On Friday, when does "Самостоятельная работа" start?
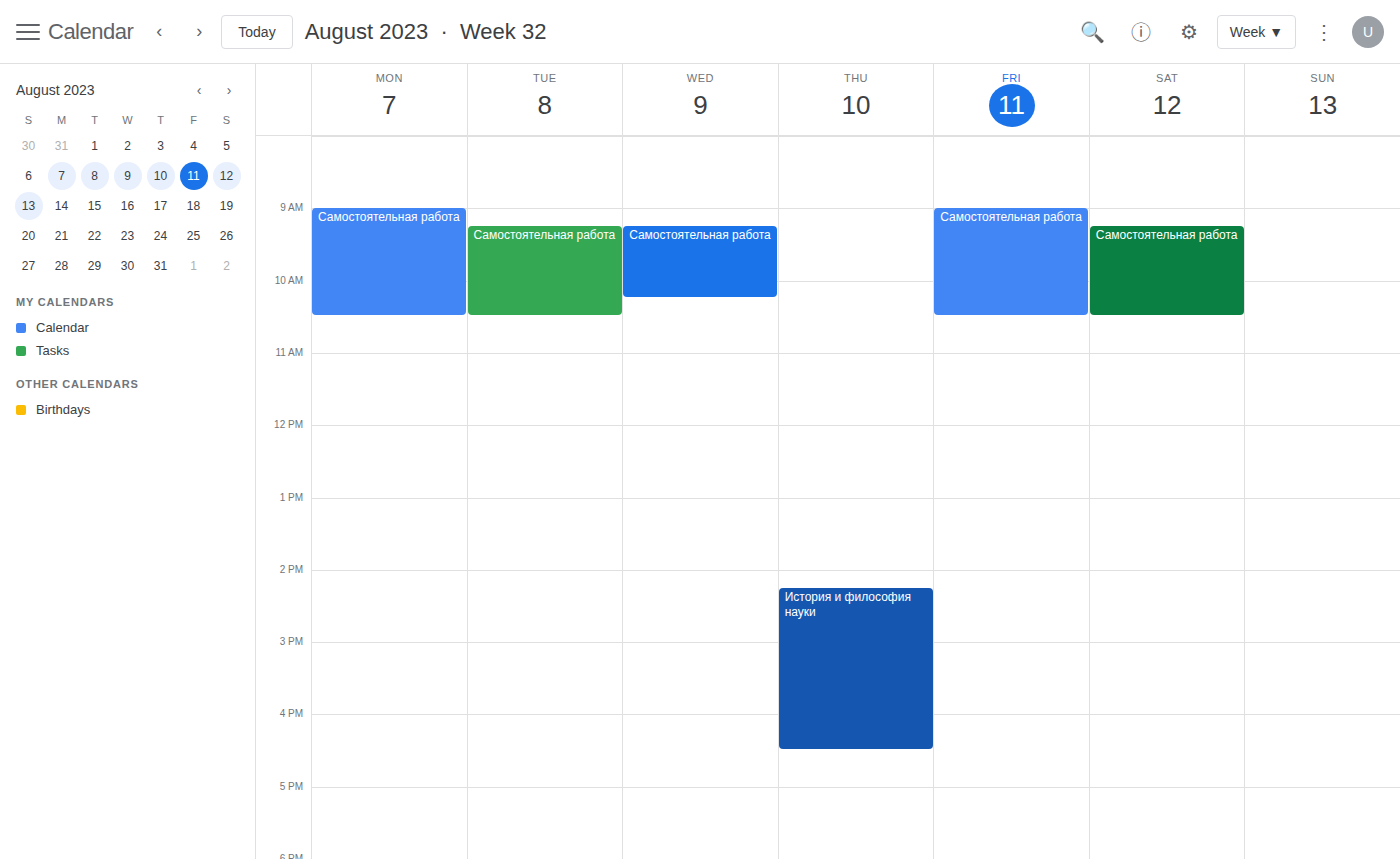
9:00 AM